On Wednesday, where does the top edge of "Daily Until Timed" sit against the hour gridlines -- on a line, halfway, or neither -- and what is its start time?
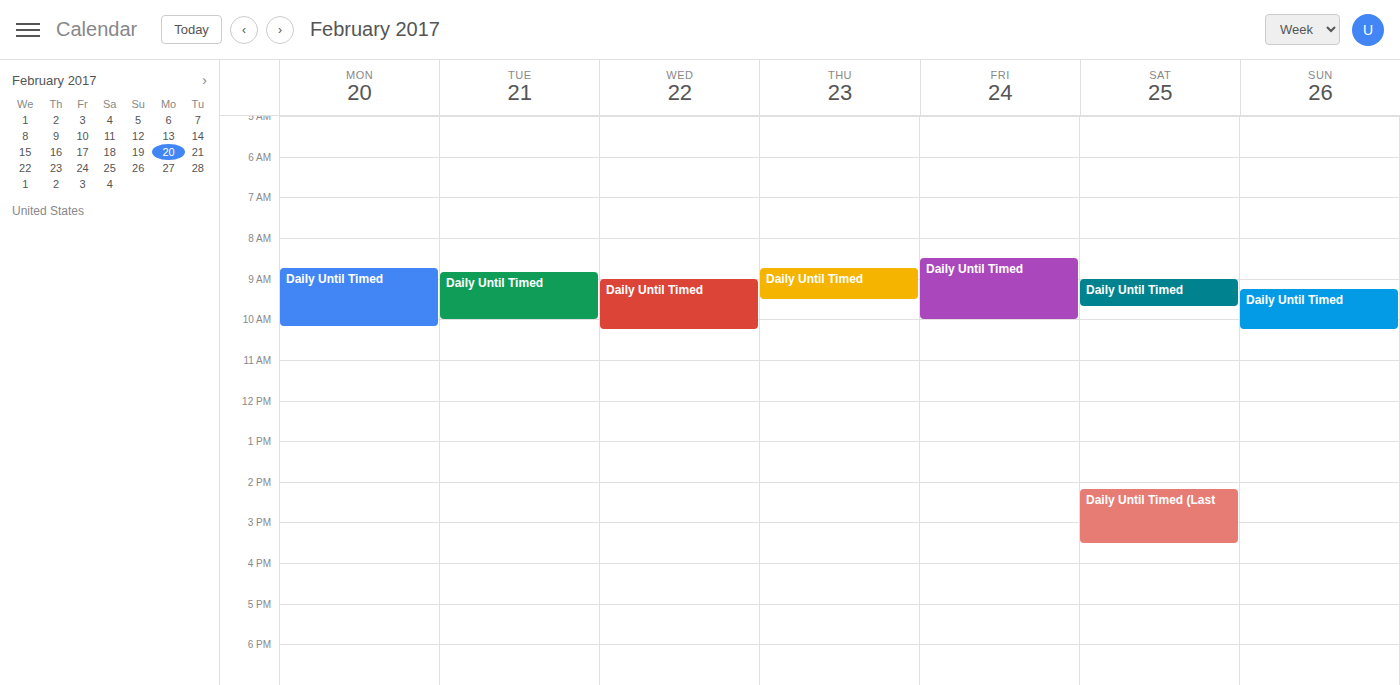
09:00 -- exactly on the 09:00 line.